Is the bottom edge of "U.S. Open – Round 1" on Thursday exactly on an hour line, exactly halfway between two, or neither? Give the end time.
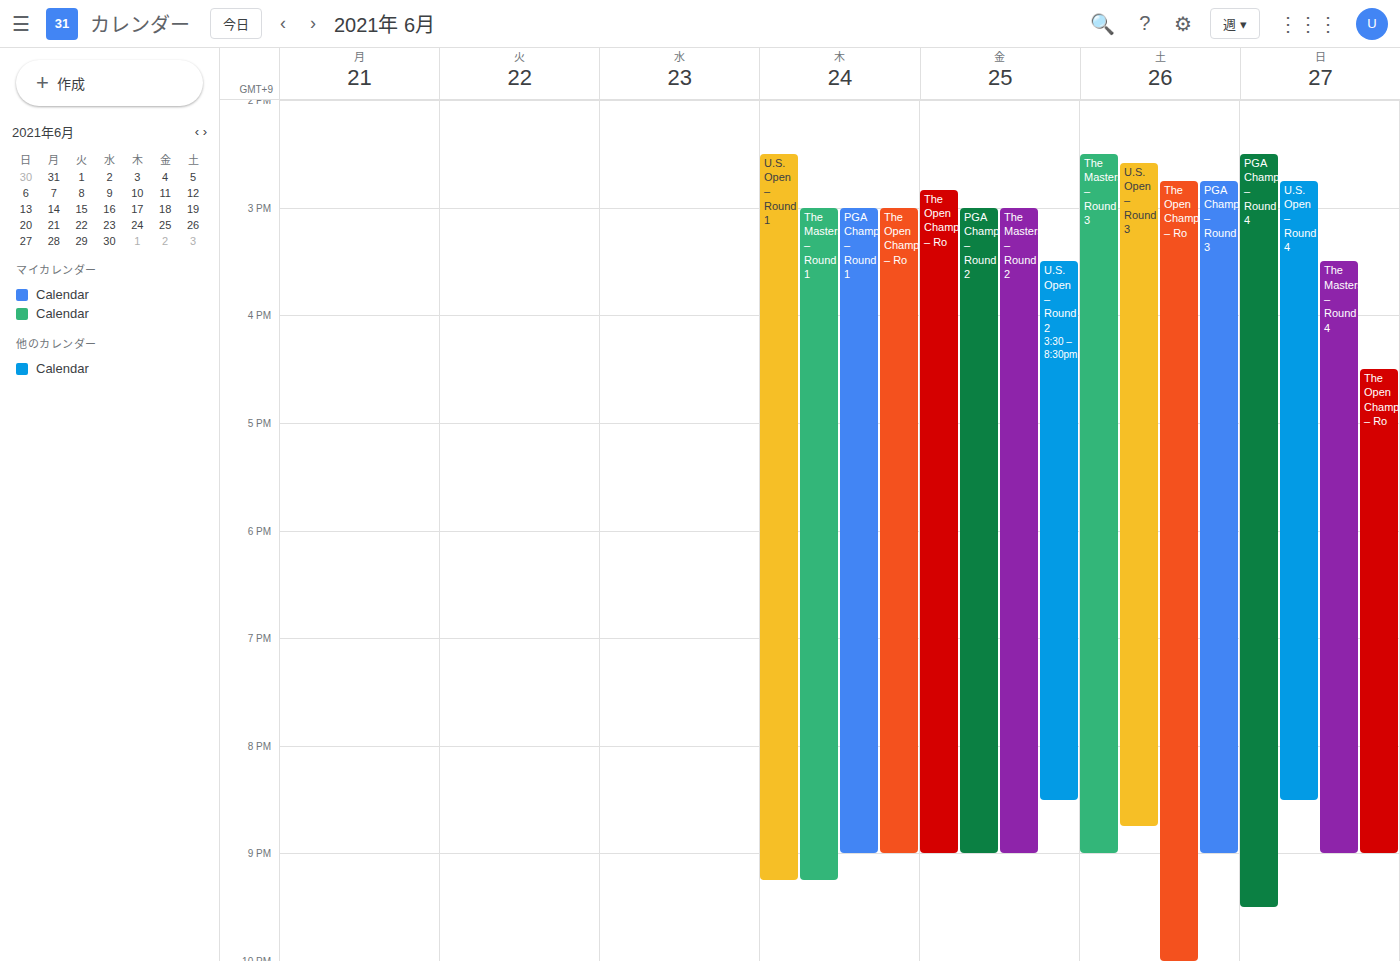
9:15 PM -- neither: a quarter of the way from the 9 PM line to the 10 PM line.